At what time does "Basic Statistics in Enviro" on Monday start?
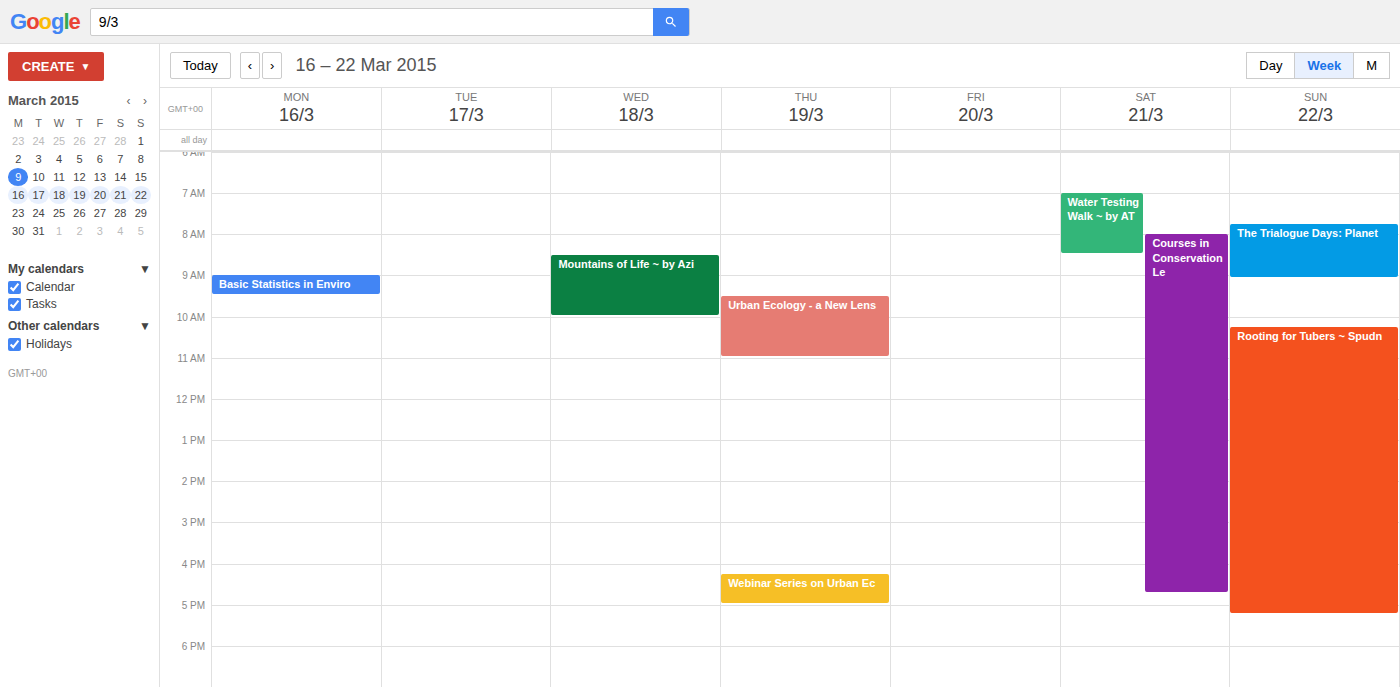
9:00 AM